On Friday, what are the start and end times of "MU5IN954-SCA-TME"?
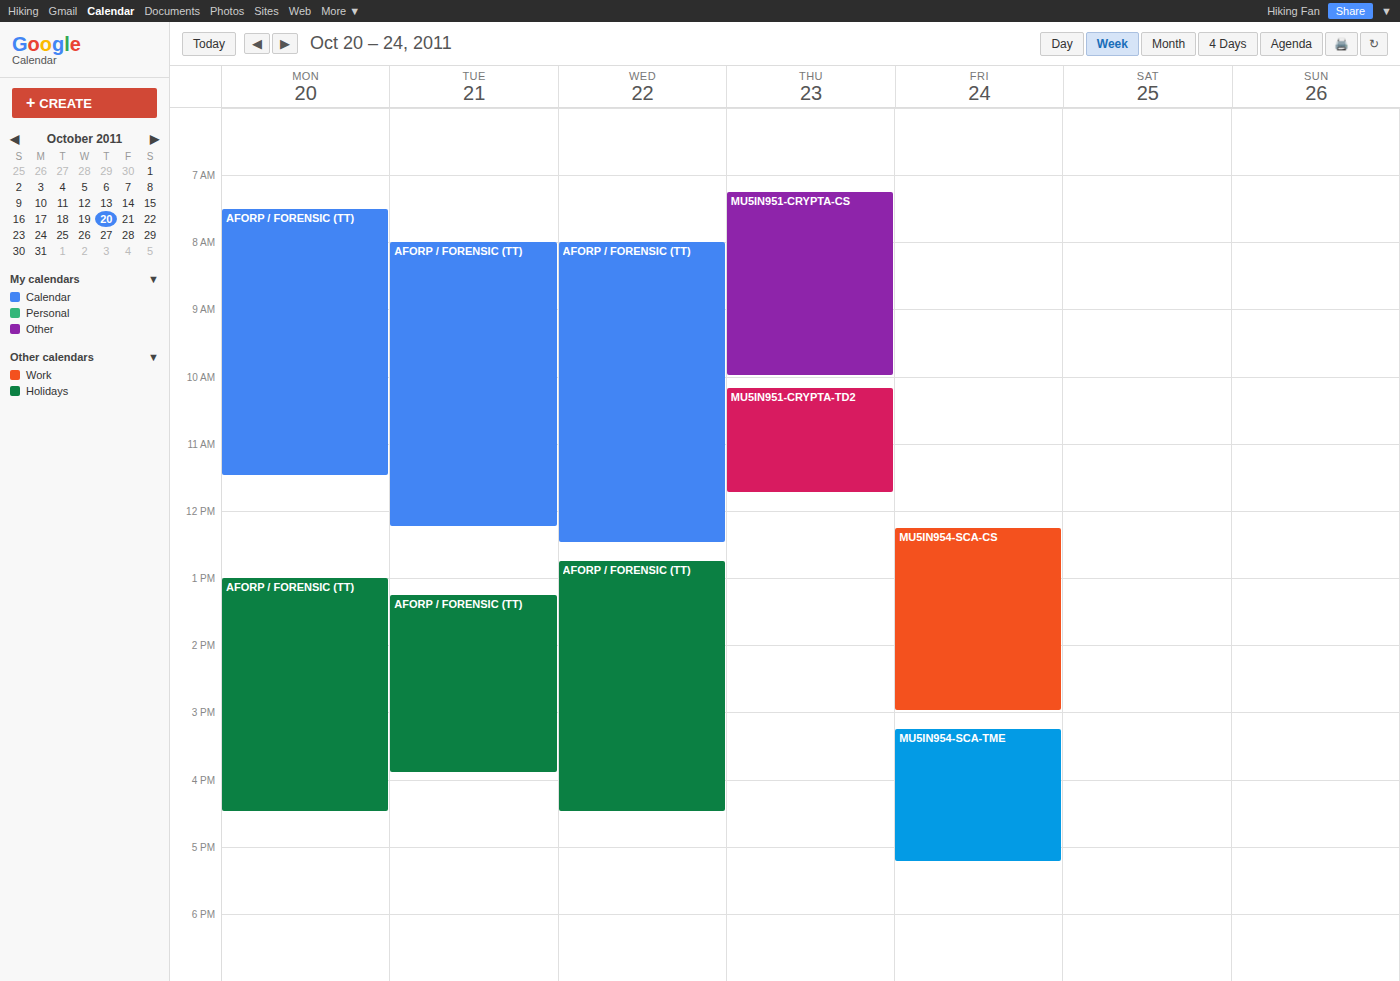
3:15 PM to 5:15 PM